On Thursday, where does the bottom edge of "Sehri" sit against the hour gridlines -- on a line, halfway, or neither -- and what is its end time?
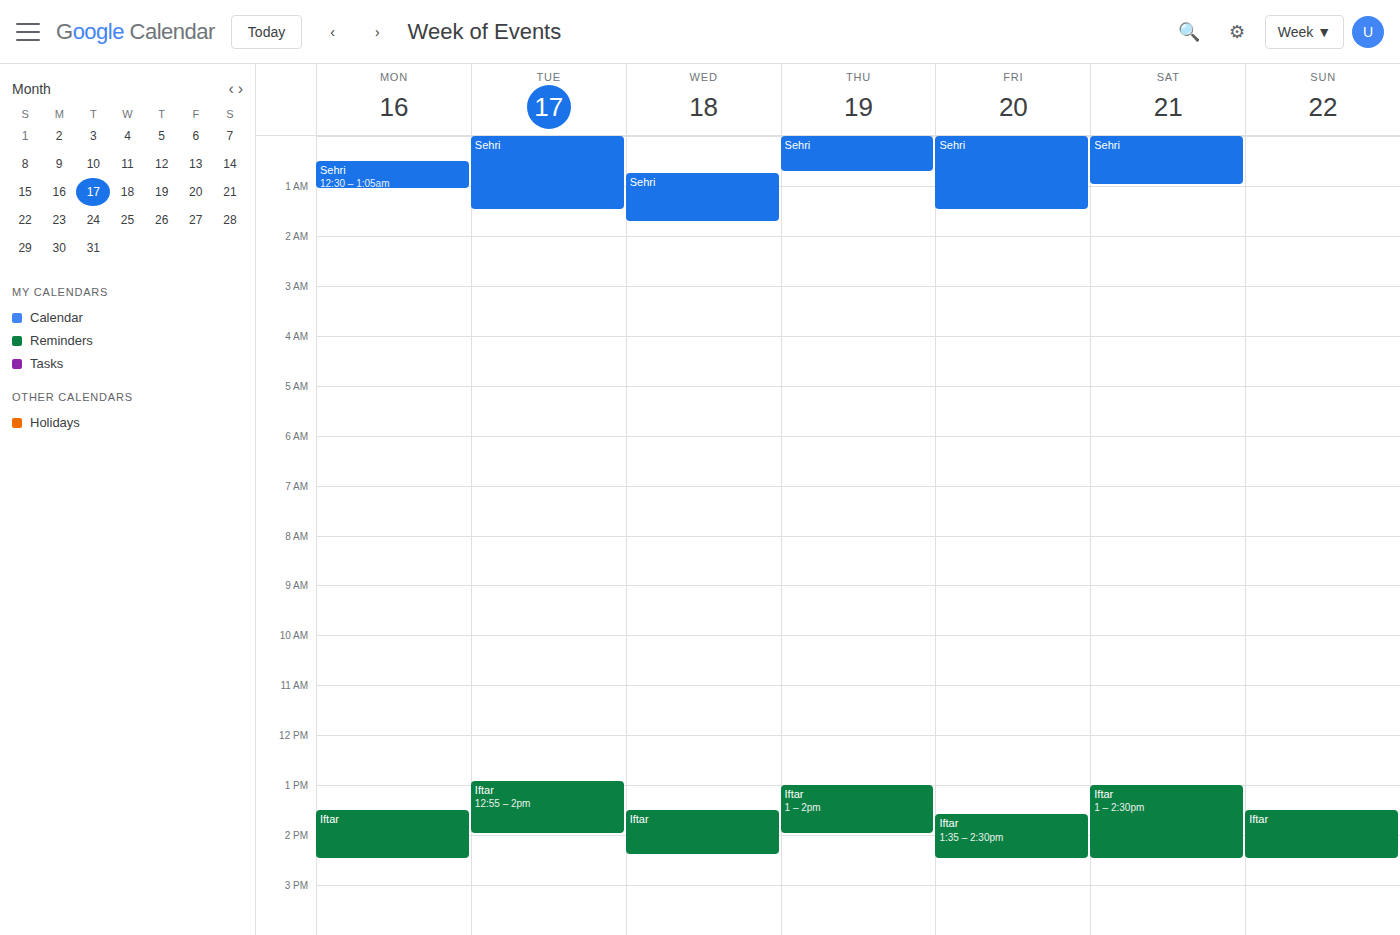
12:45 AM -- neither: three quarters of the way from the 12 AM line to the 1 AM line.